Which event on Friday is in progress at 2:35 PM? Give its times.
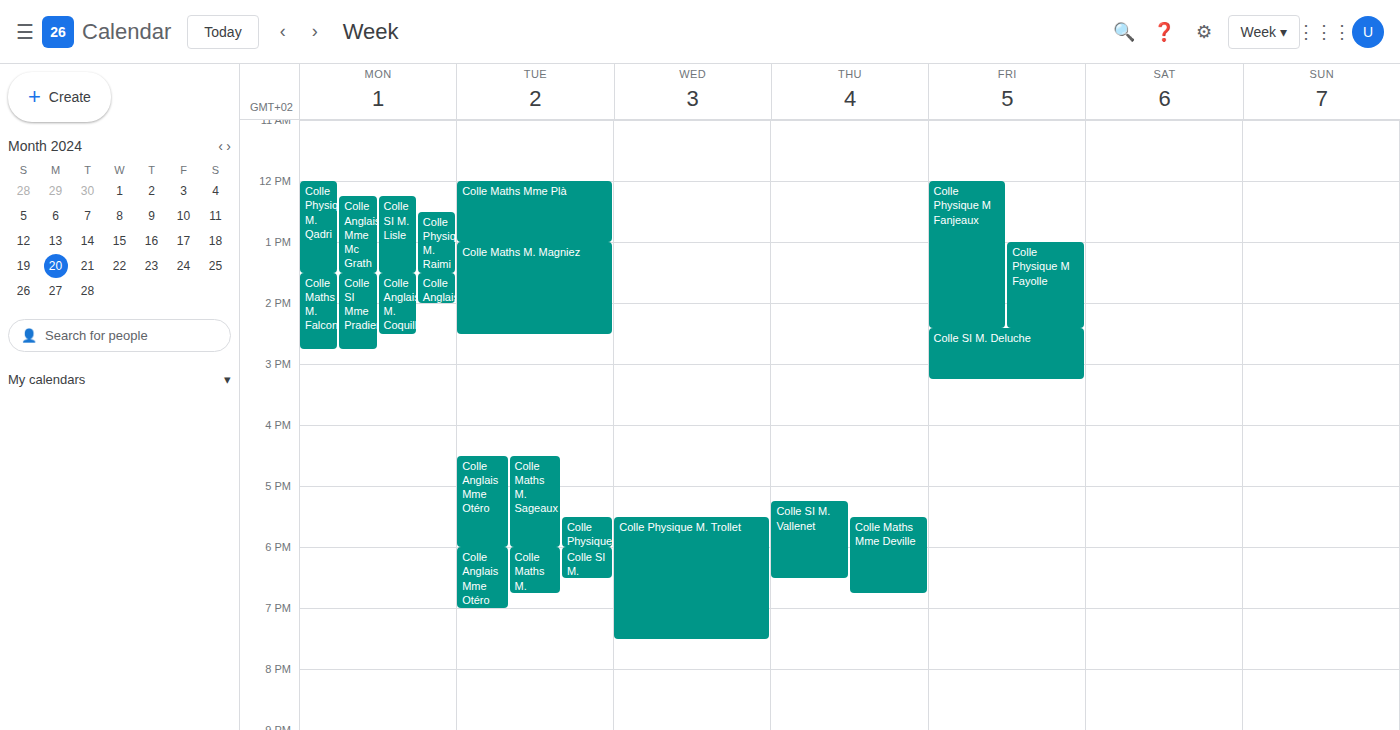
"Colle SI M. Deluche", 2:25 PM to 3:15 PM